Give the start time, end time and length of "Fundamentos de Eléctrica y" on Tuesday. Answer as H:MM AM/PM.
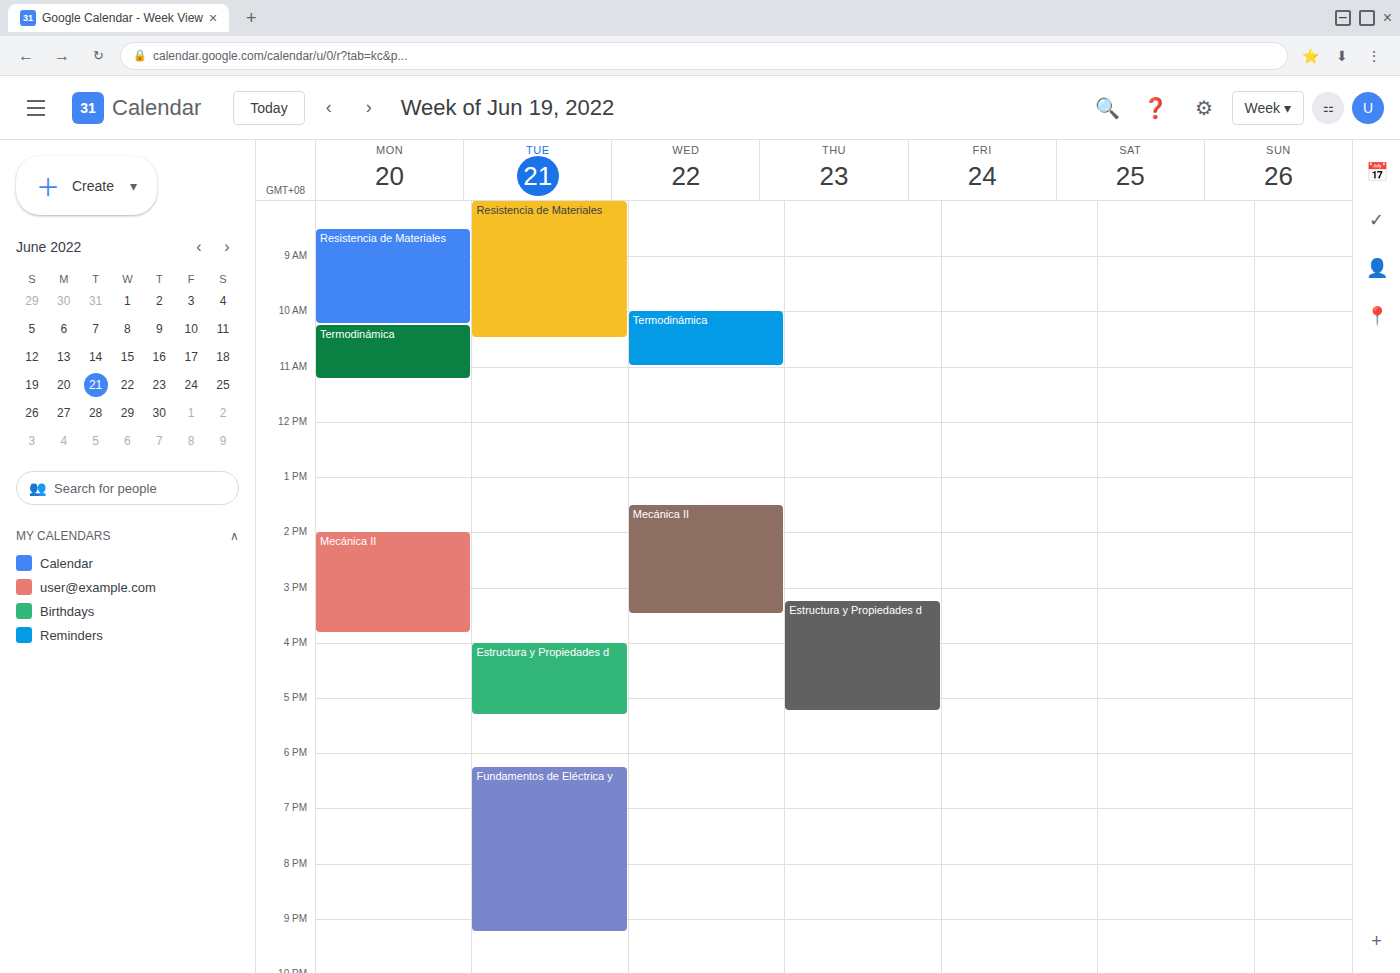
6:15 PM to 9:15 PM, 3 hours